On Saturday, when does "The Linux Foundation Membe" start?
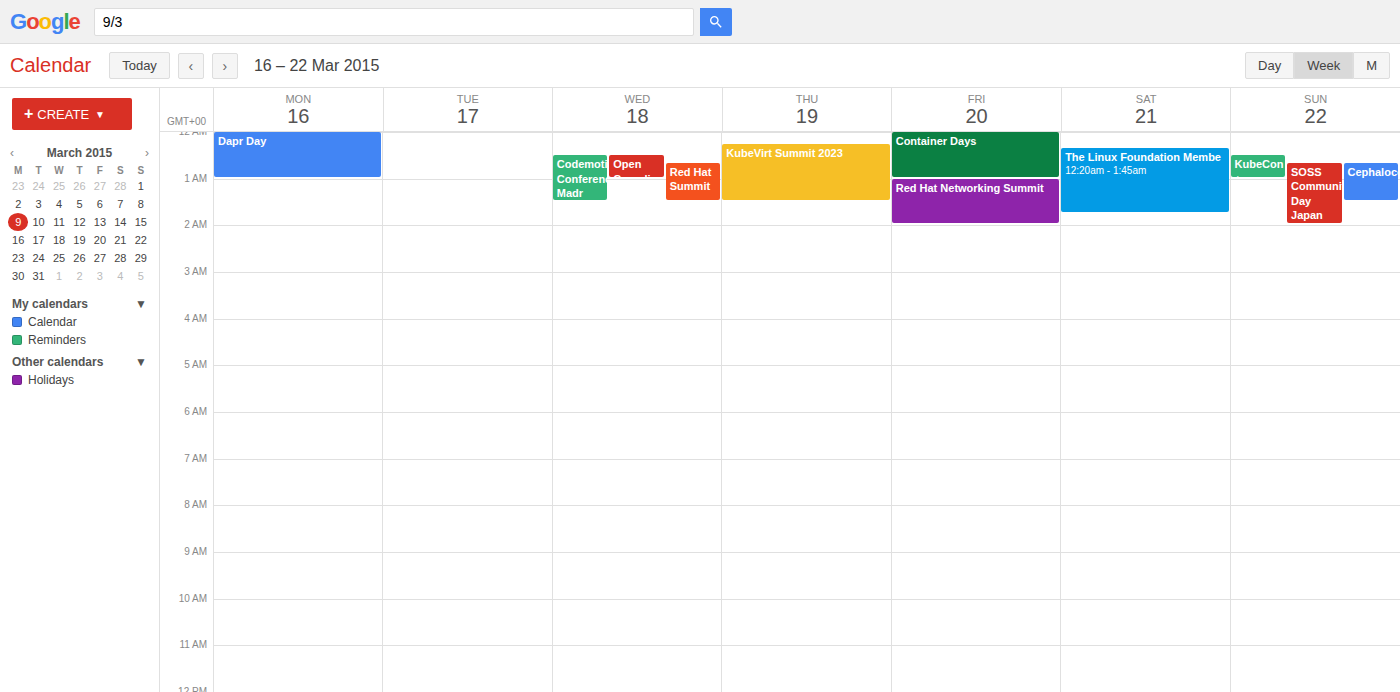
12:20 AM